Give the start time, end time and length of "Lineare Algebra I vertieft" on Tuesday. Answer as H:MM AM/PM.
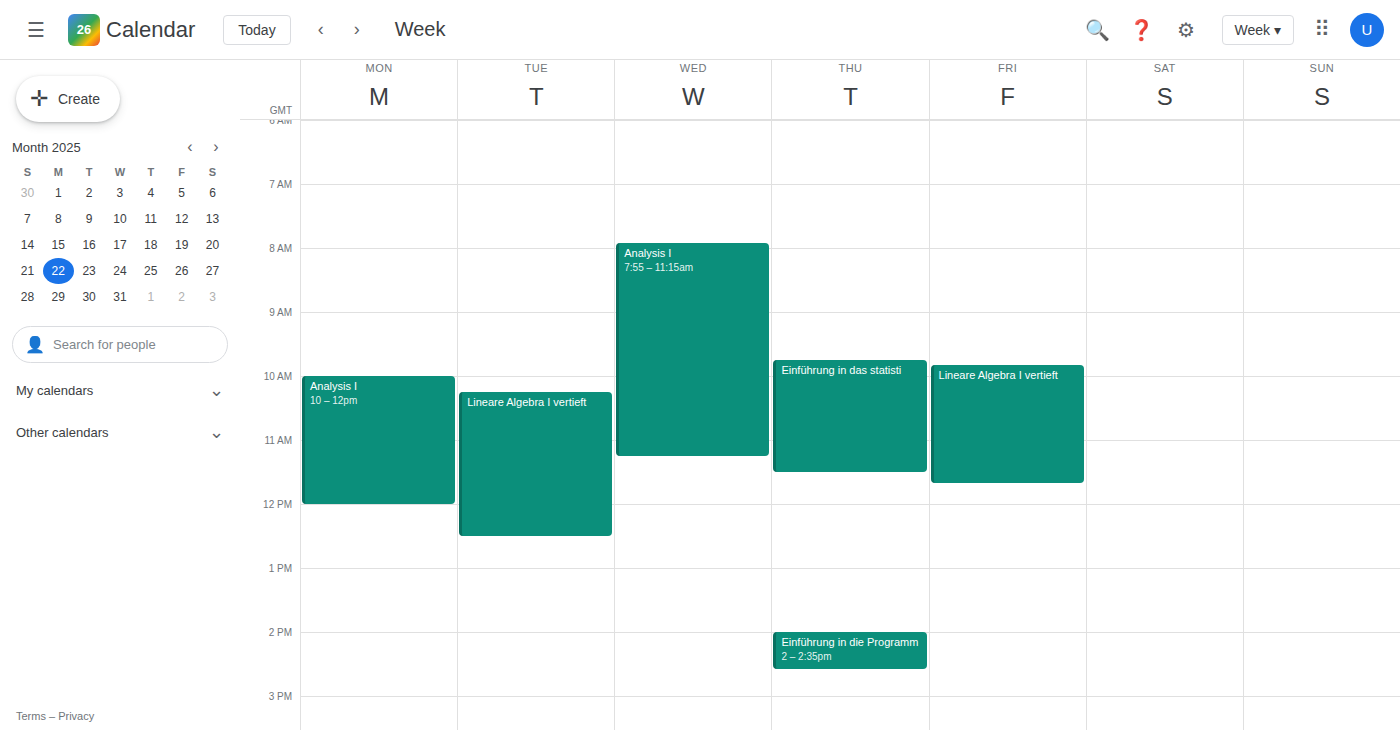
10:15 AM to 12:30 PM, 2 hours 15 minutes